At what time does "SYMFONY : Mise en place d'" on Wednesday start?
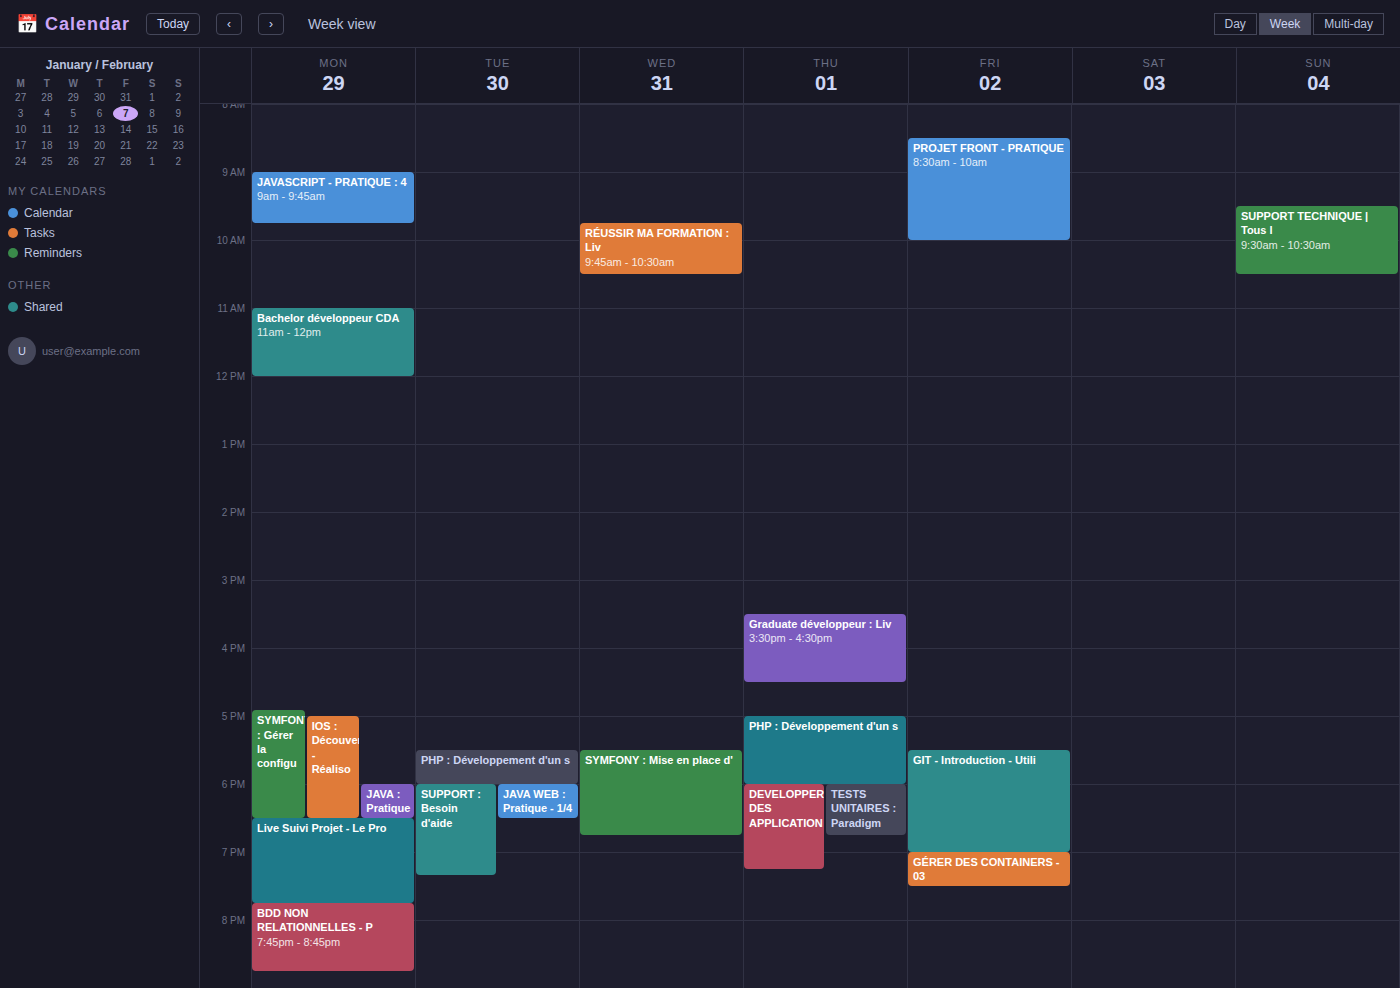
5:30 PM